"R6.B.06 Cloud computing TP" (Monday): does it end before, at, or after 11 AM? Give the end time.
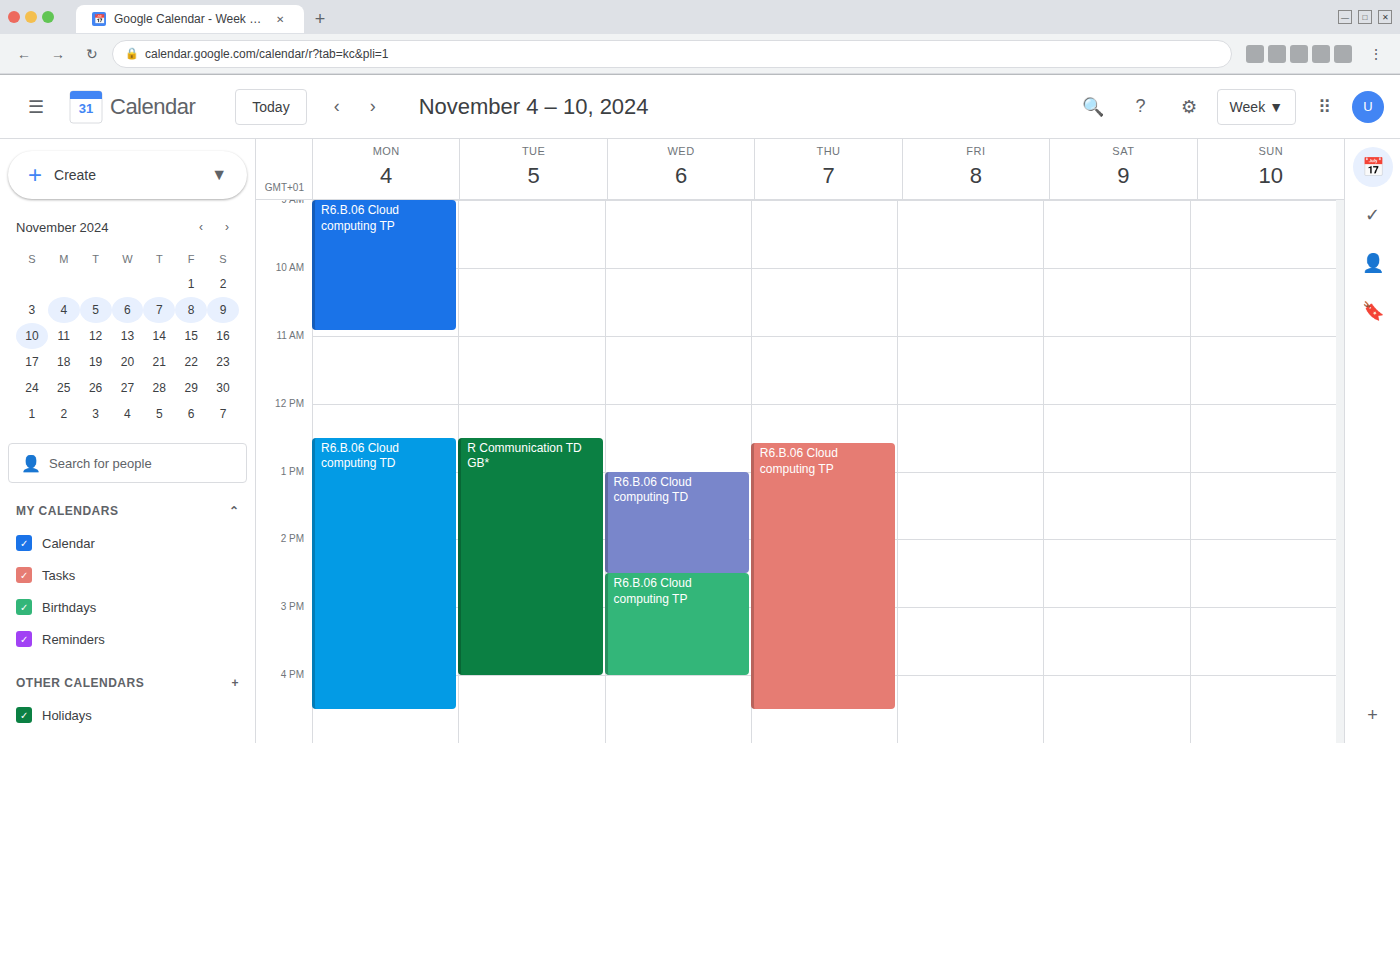
10:55 AM -- before 11 AM, 5 minutes above the 11 AM line.